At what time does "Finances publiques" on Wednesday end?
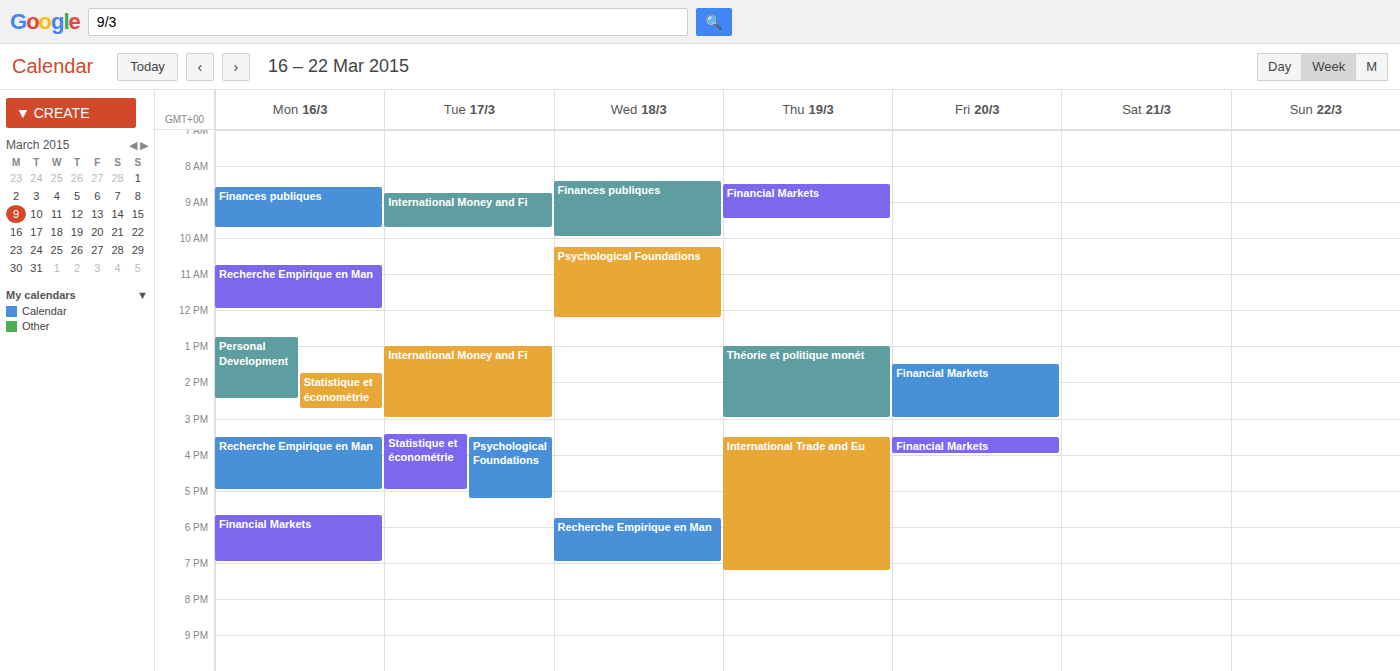
10:00 AM